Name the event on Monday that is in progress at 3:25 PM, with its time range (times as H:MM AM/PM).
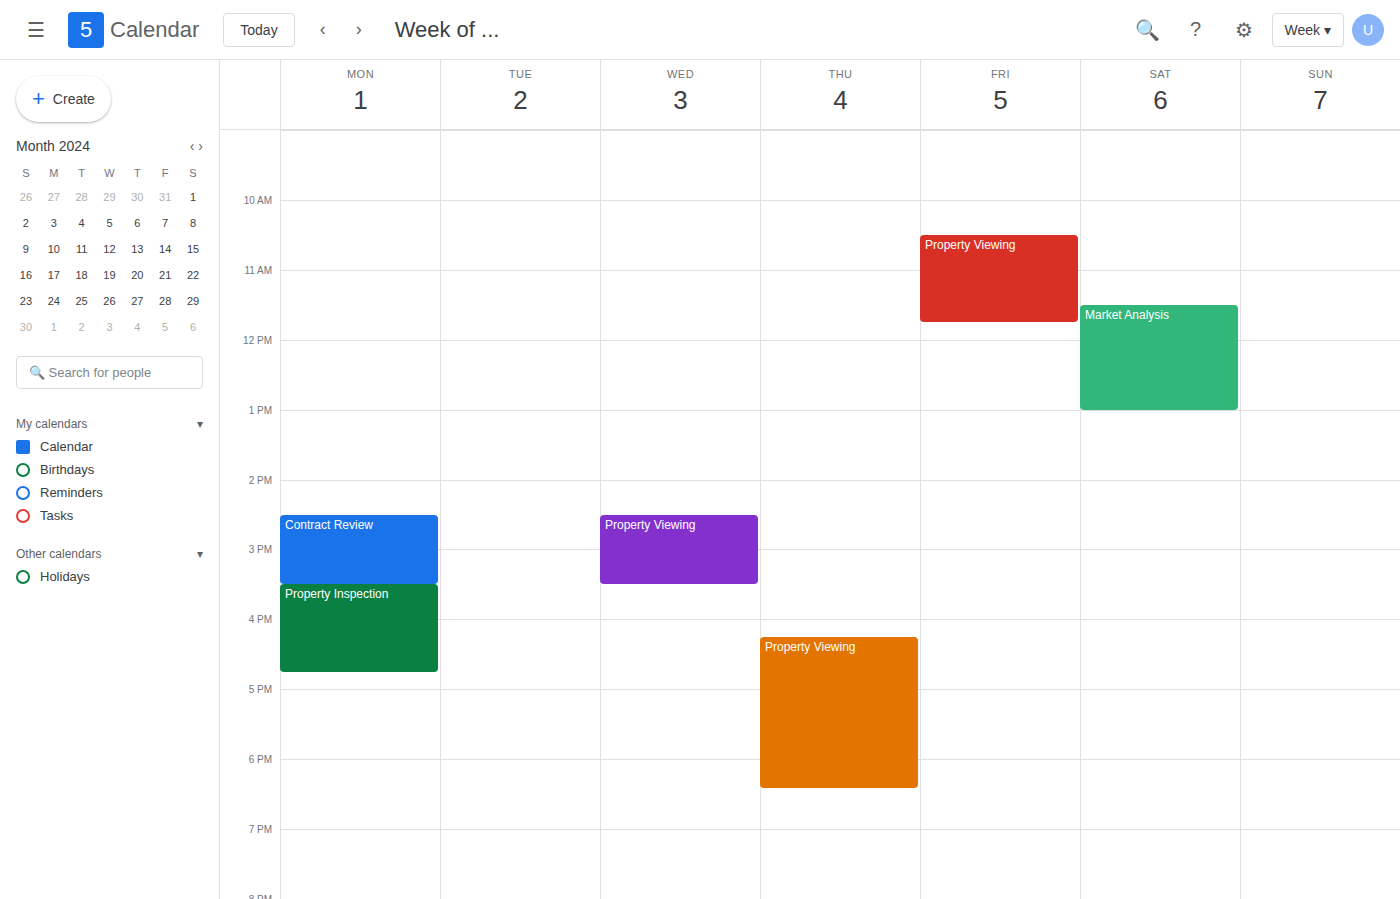
"Contract Review", 2:30 PM to 3:30 PM